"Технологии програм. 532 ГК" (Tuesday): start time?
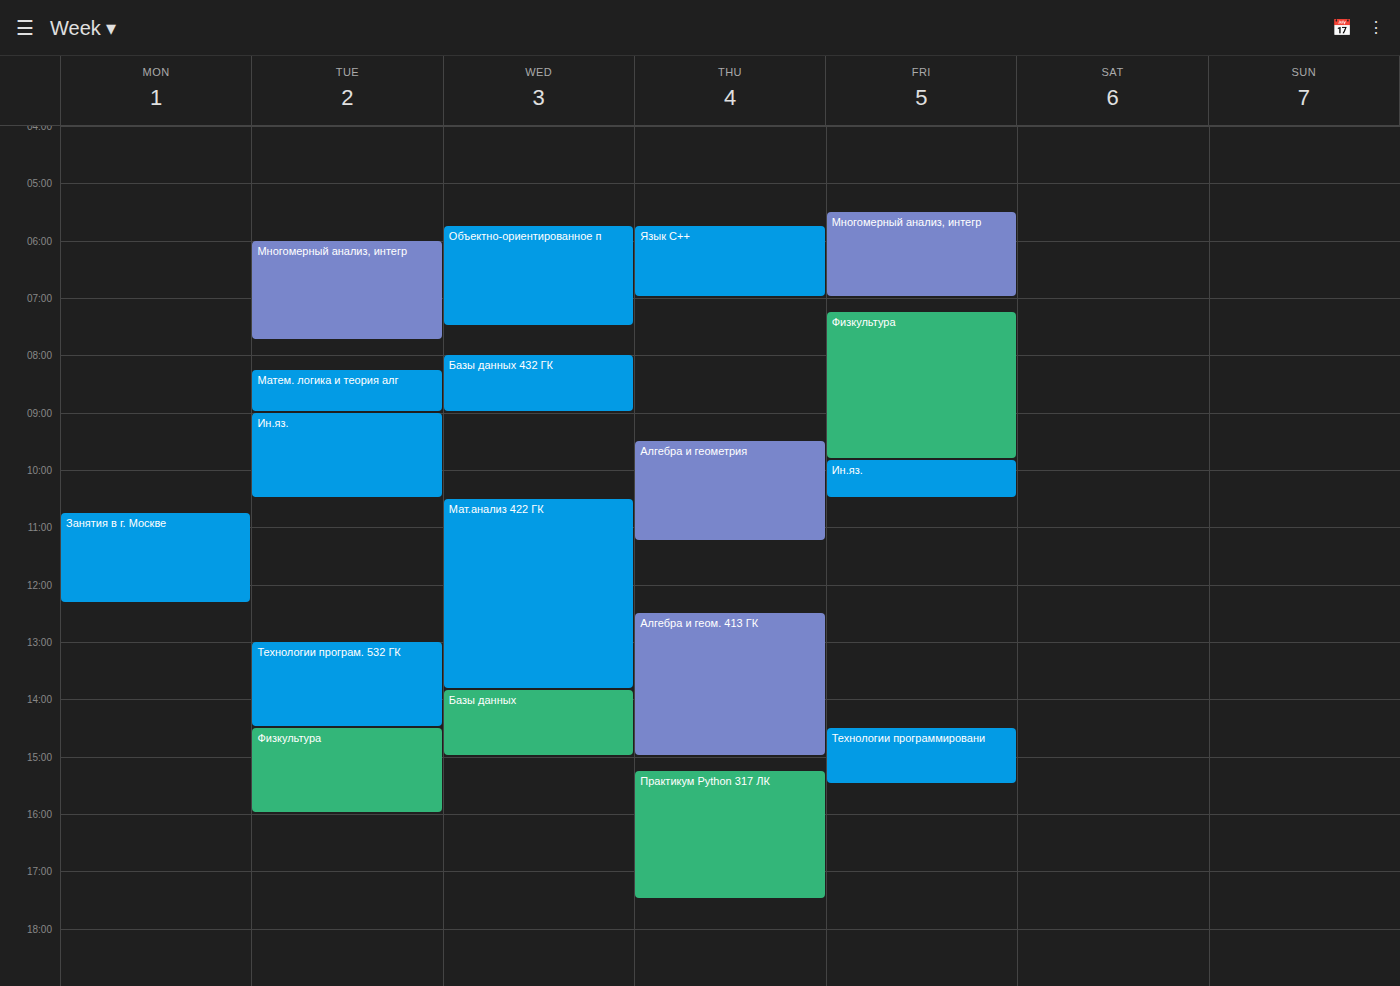
1:00 PM